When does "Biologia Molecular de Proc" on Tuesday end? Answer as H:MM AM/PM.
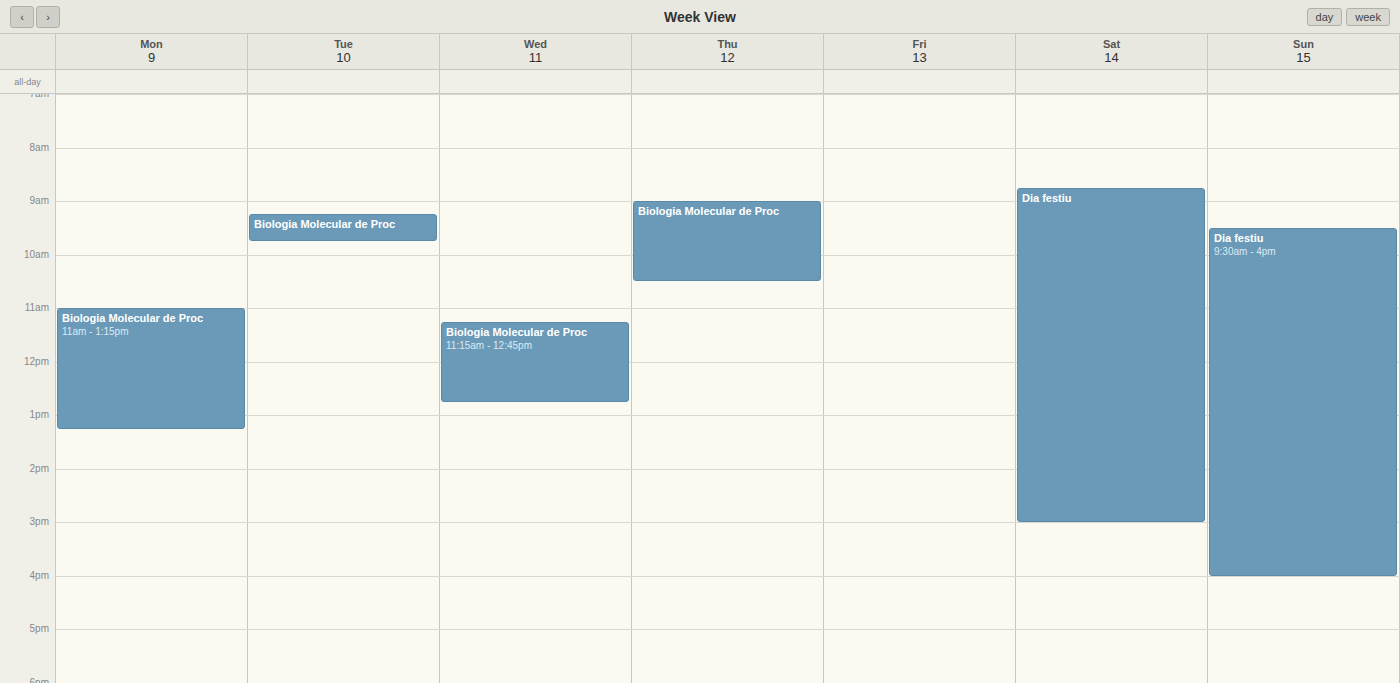
9:45 AM